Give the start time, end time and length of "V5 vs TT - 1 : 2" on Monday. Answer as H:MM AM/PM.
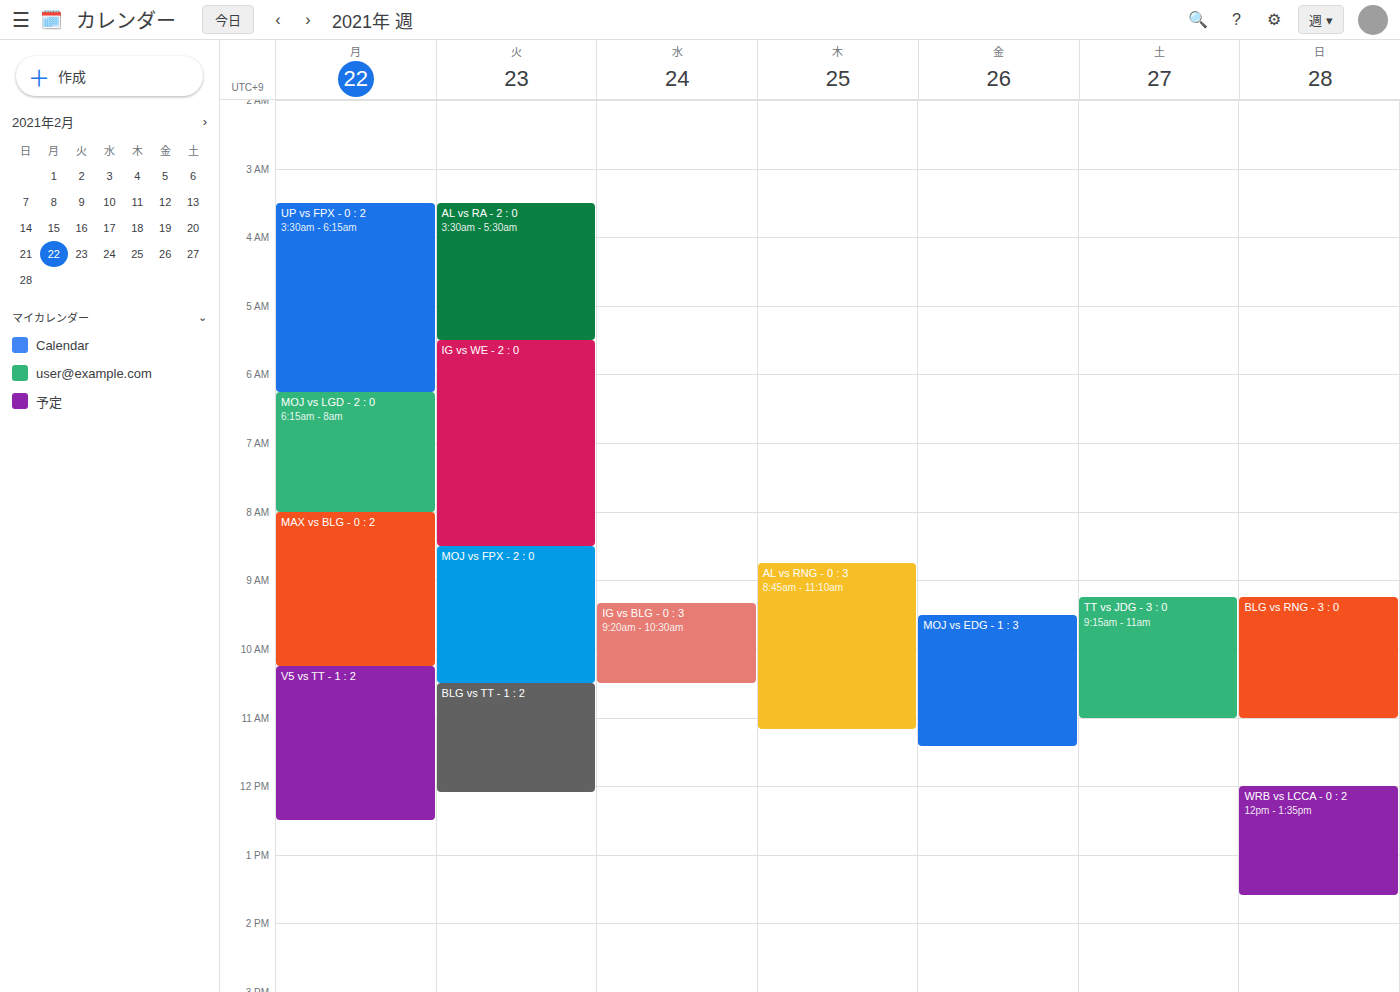
10:15 AM to 12:30 PM, 2 hours 15 minutes